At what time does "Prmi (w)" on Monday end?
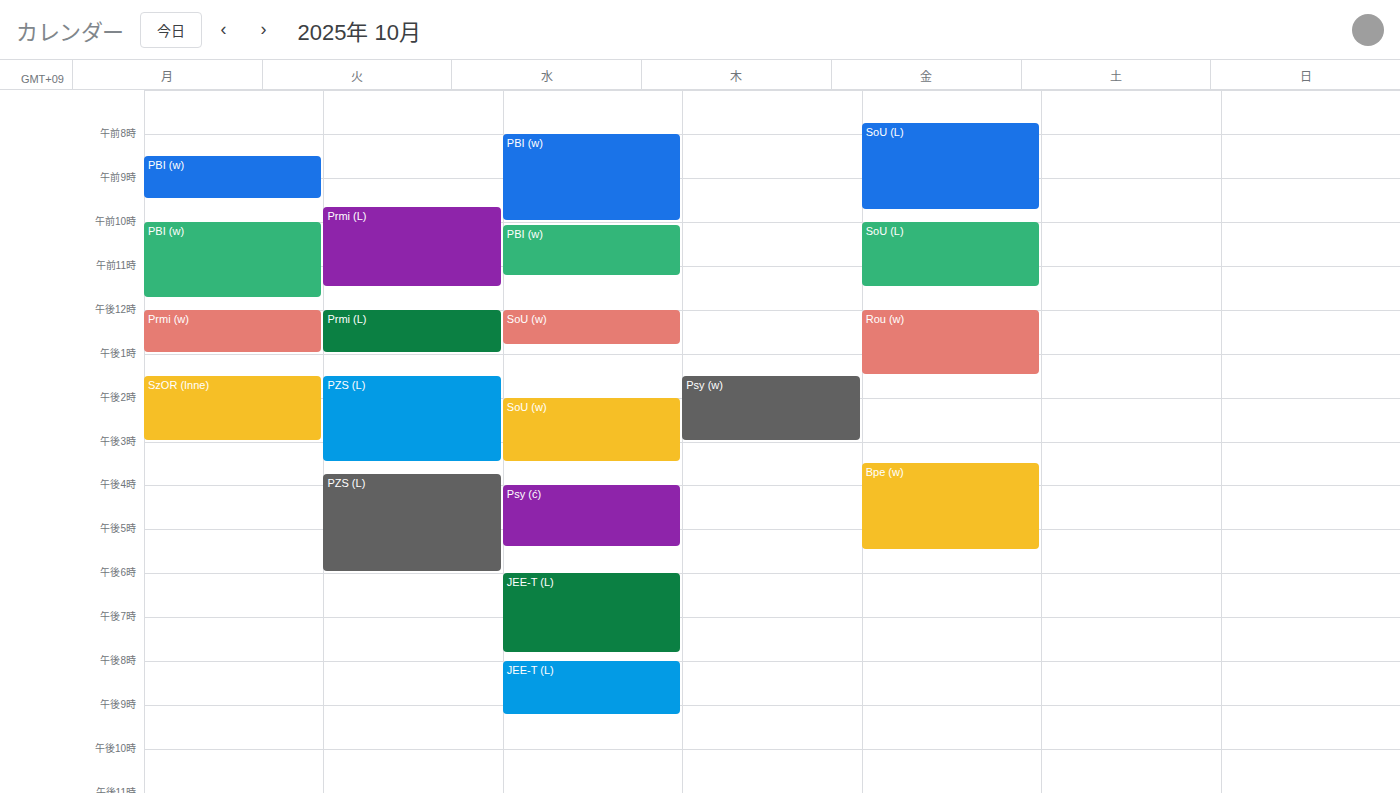
1:00 PM